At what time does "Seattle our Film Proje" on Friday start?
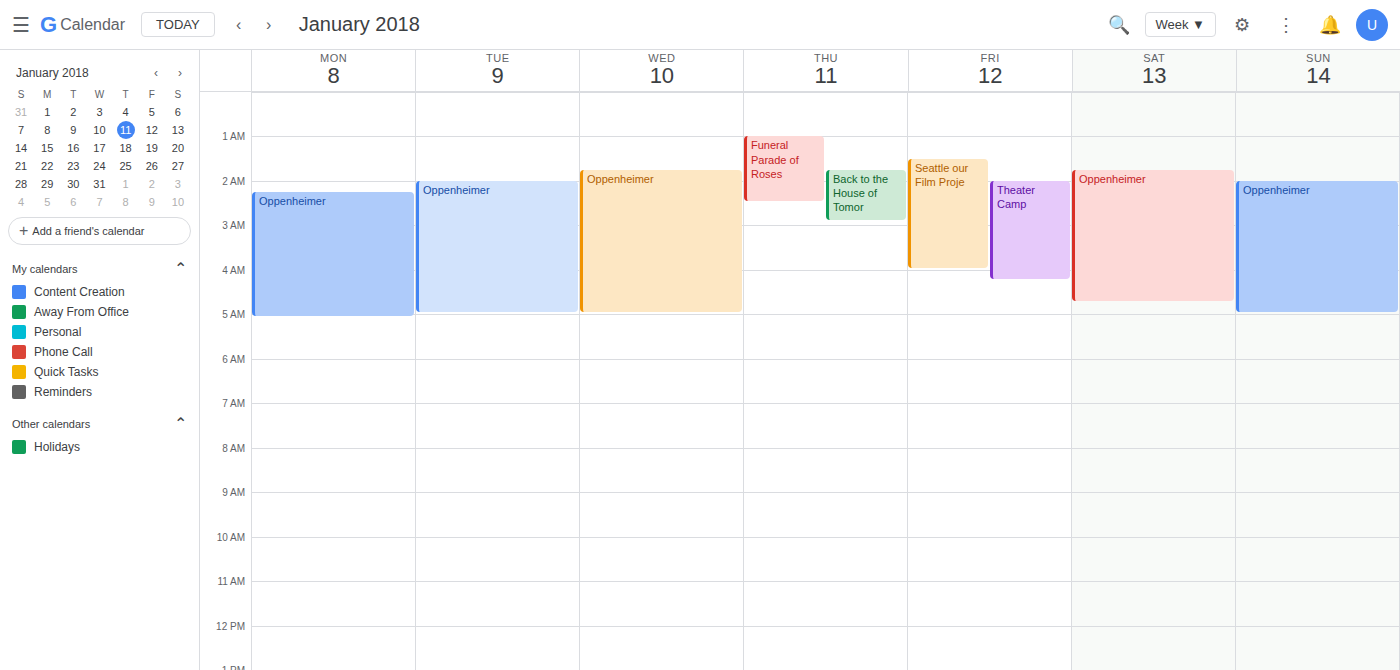
1:30 AM